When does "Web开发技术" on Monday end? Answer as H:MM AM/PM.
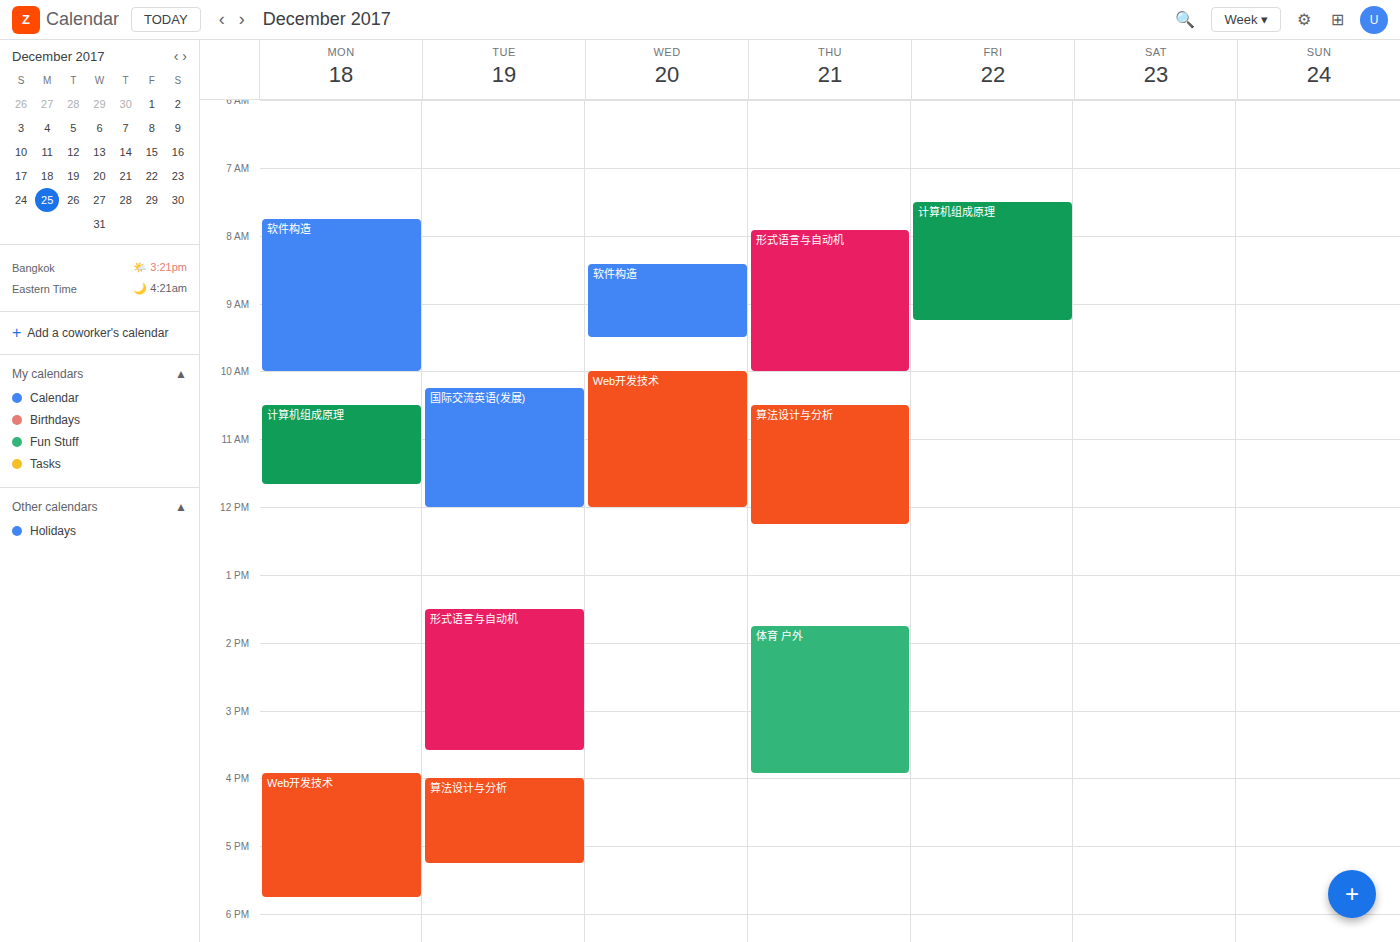
5:45 PM